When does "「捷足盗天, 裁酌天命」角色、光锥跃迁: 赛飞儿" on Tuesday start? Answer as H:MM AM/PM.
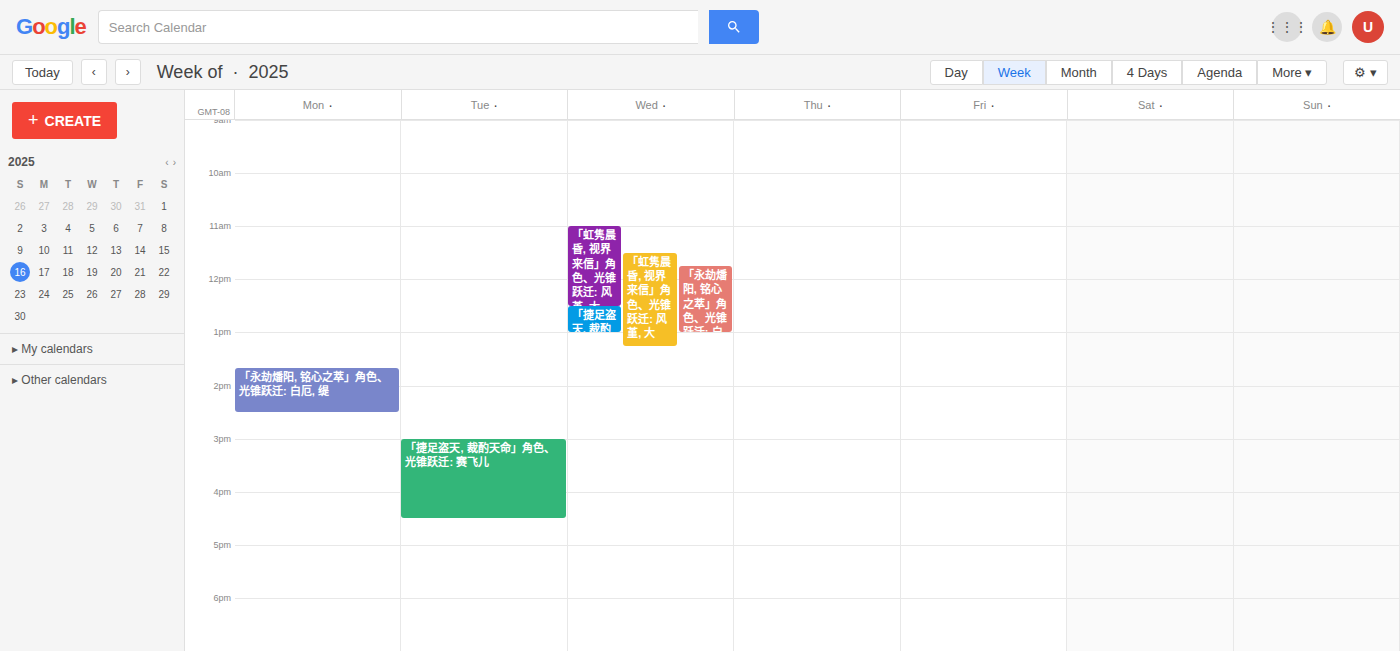
3:00 PM